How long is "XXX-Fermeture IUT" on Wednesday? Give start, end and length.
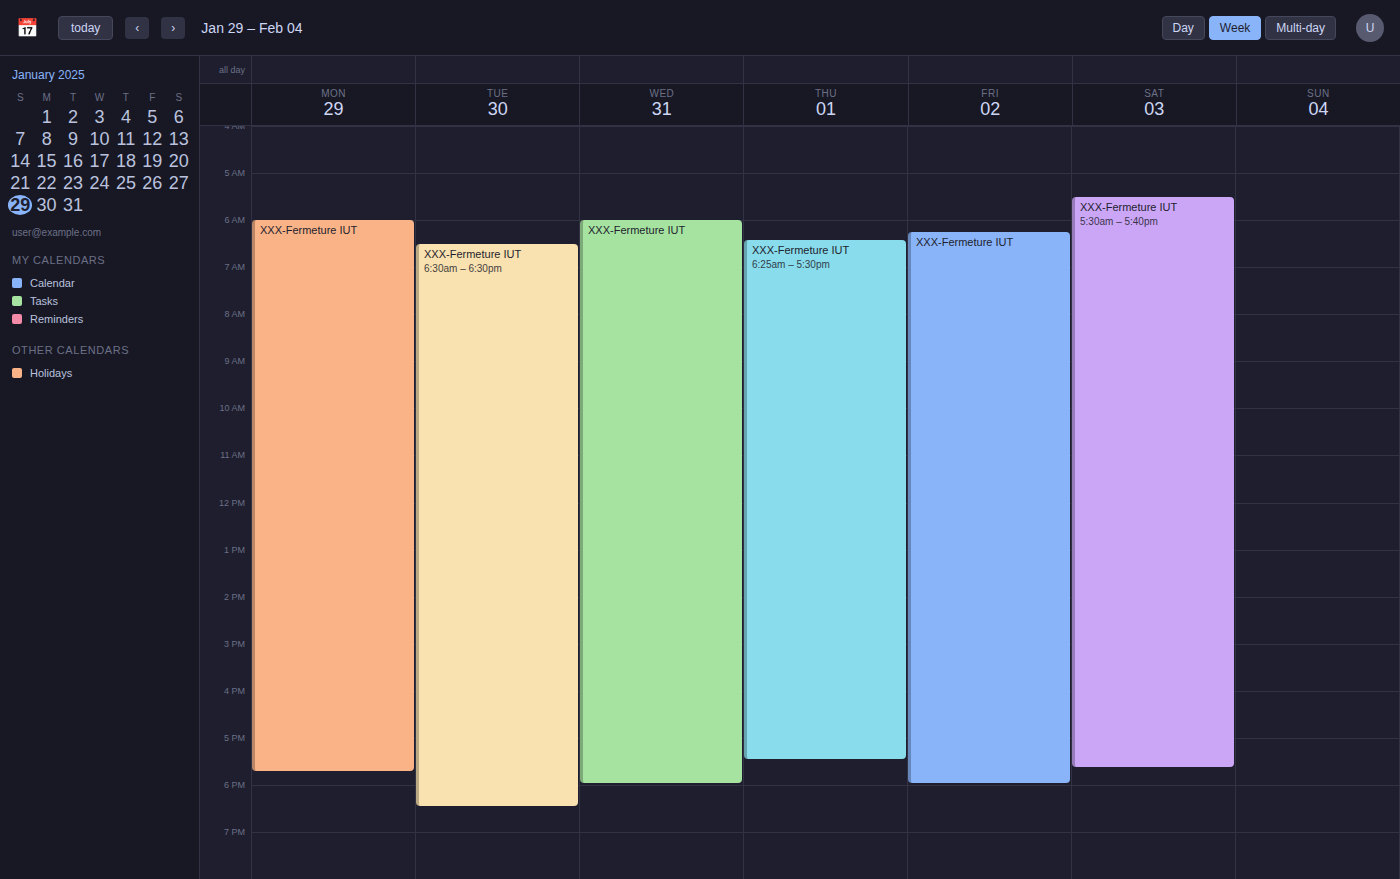
6:00 AM to 6:00 PM, 12 hours